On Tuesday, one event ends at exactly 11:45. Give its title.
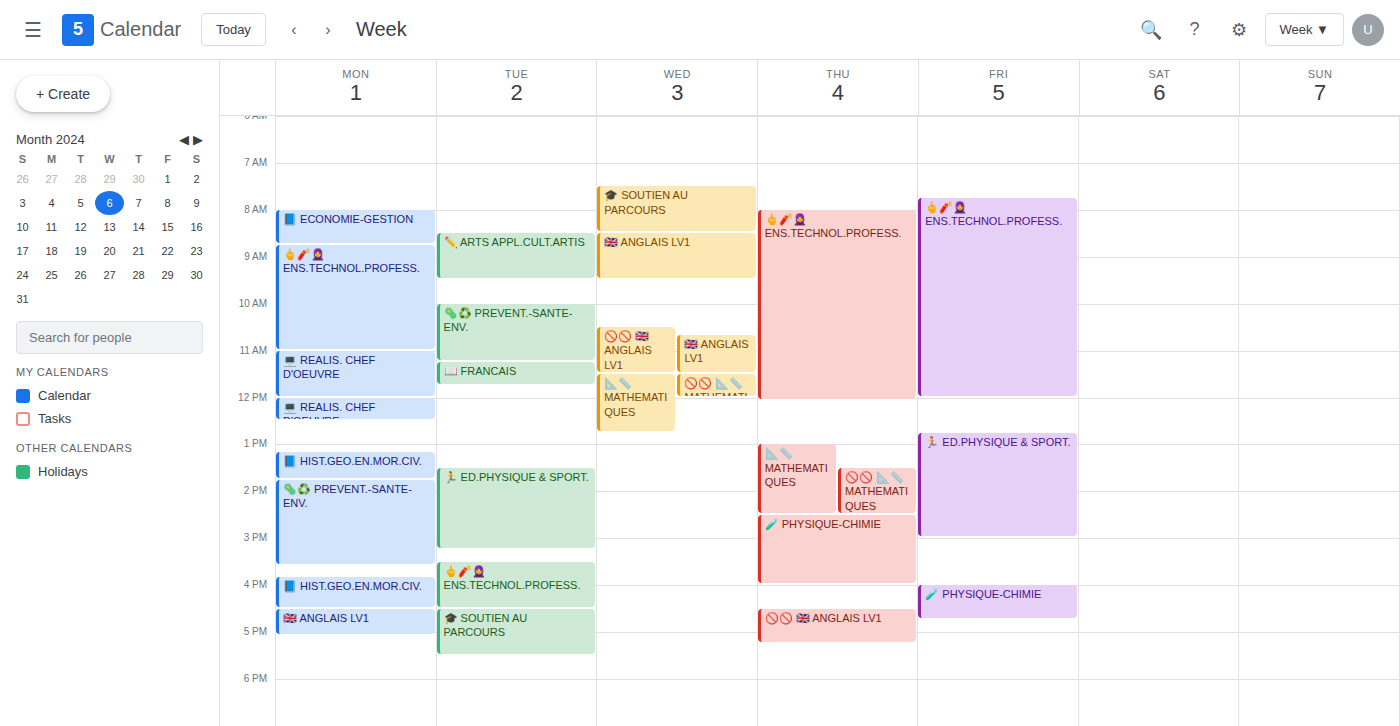
"📖 FRANCAIS"